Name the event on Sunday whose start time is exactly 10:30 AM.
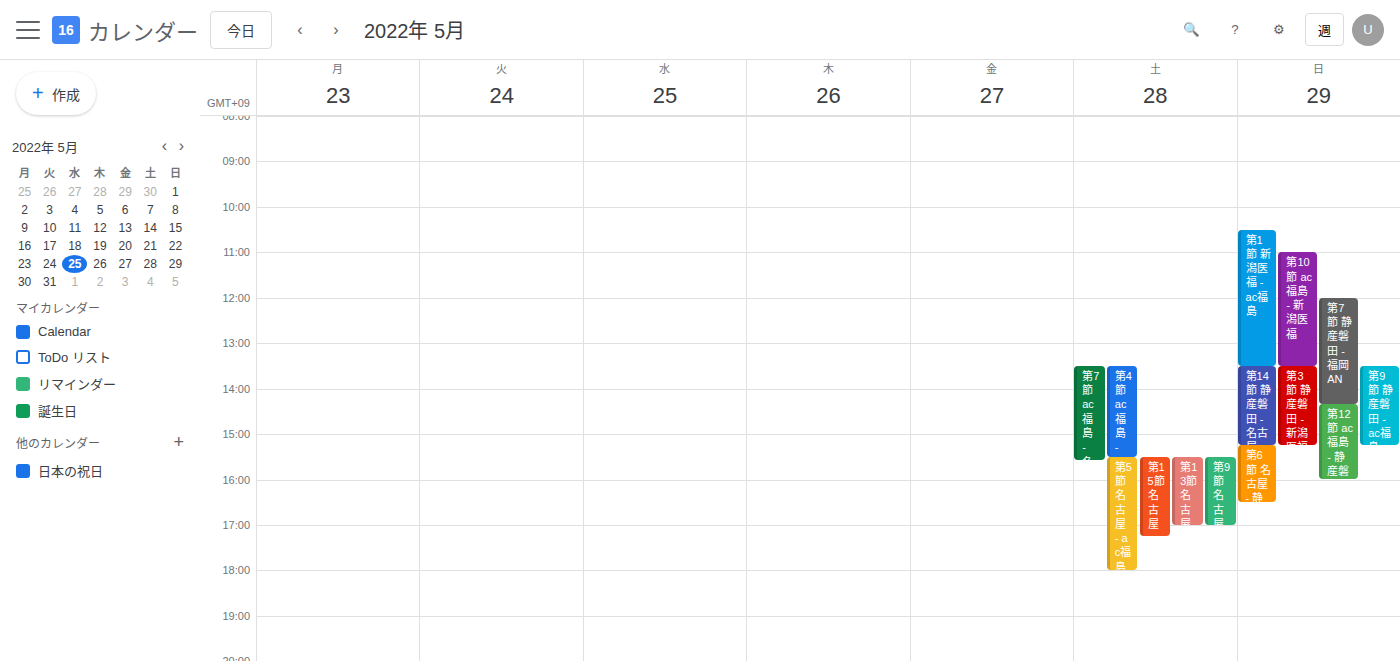
"第1節 新潟医福 - ac福島"